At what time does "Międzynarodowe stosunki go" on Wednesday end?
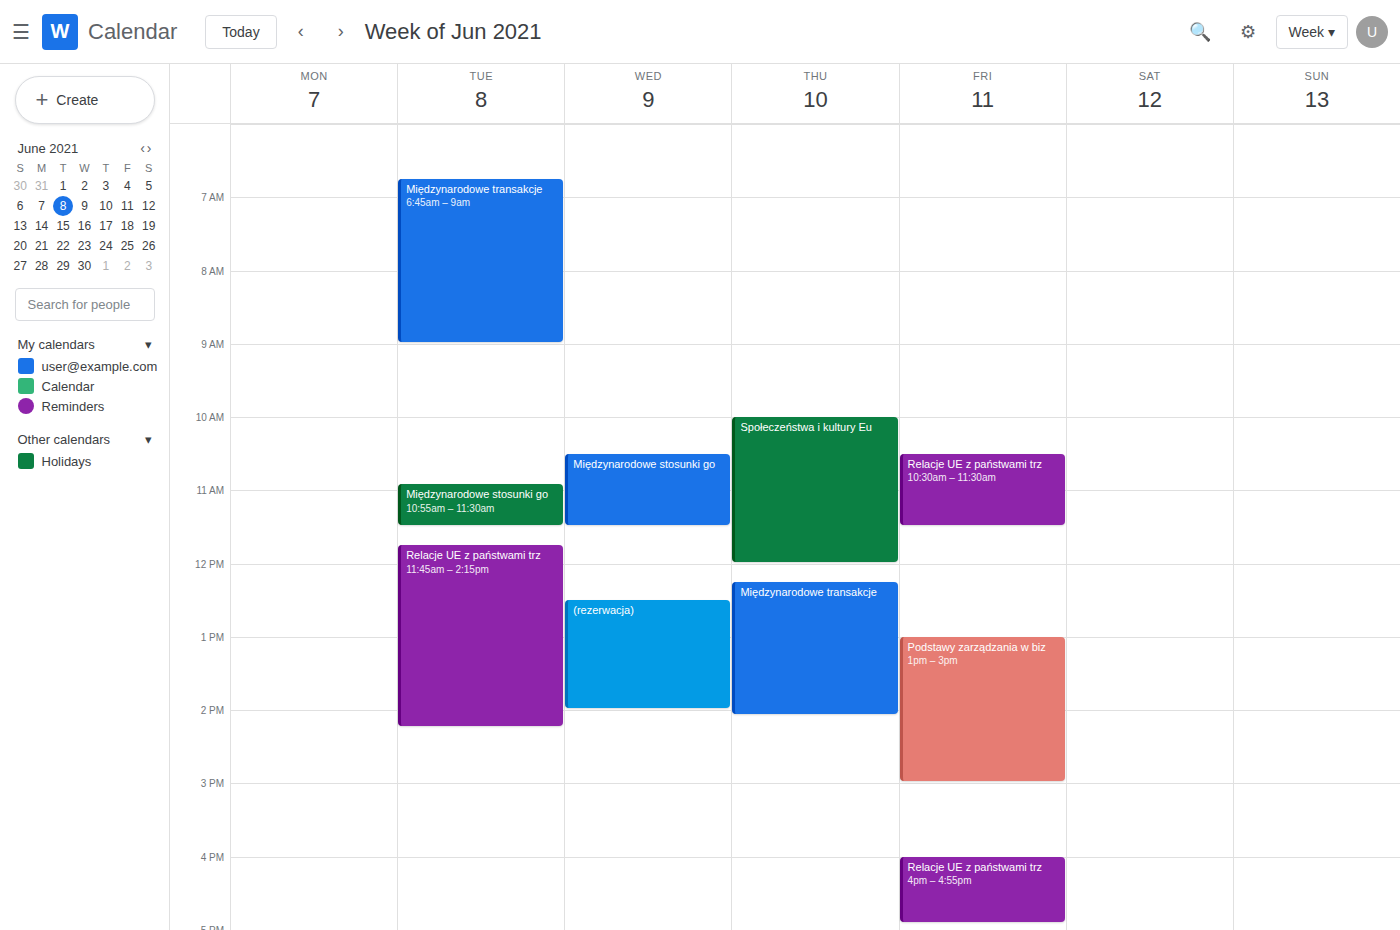
11:30 AM